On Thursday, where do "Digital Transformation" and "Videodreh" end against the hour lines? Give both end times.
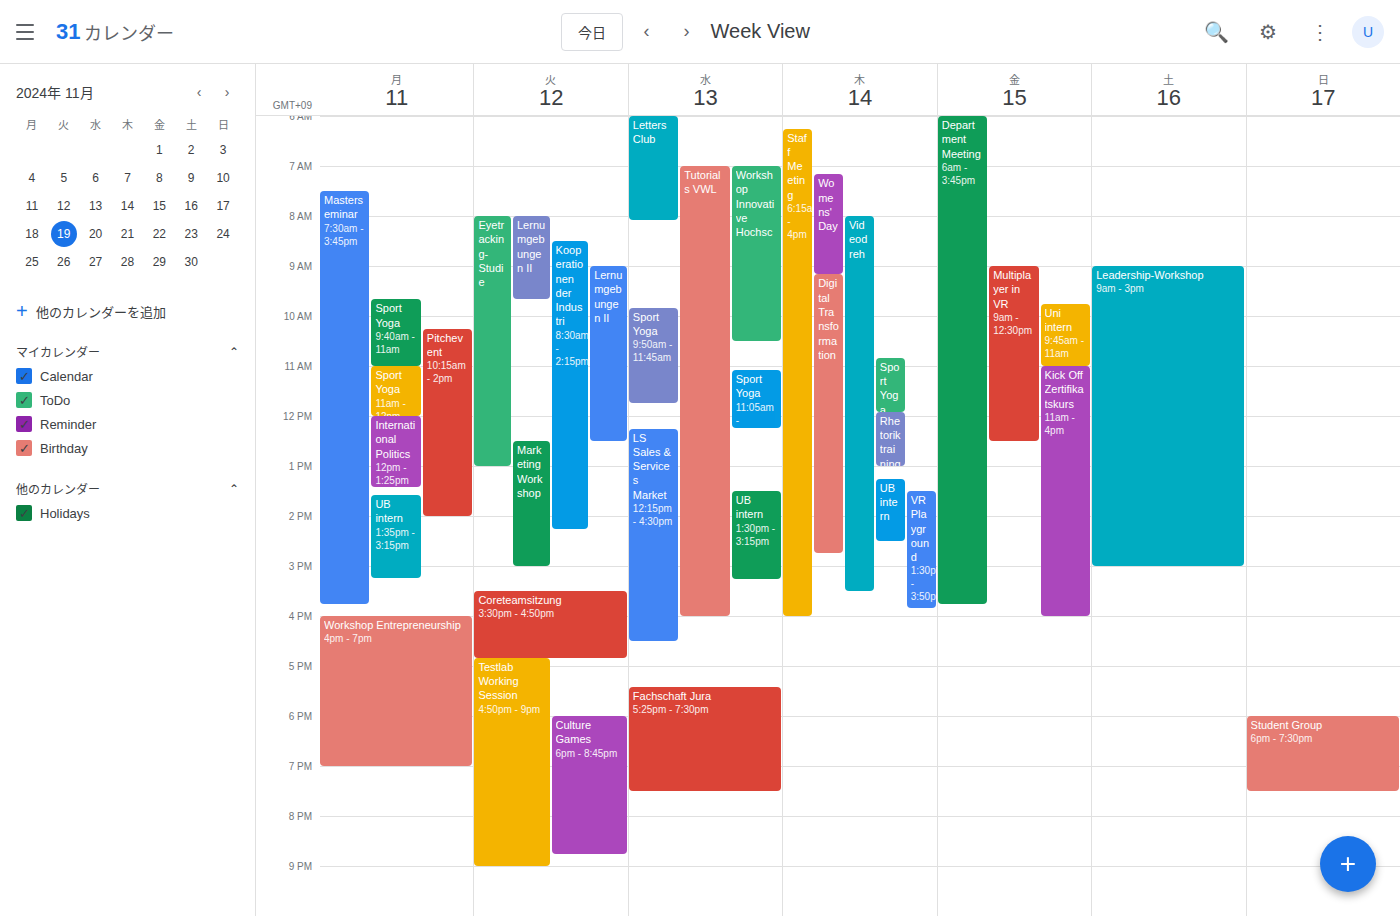
"Digital Transformation": 2:45 PM, neither: three quarters of the way from the 2 PM line to the 3 PM line. "Videodreh": 3:30 PM, halfway between the 3 PM and 4 PM lines.